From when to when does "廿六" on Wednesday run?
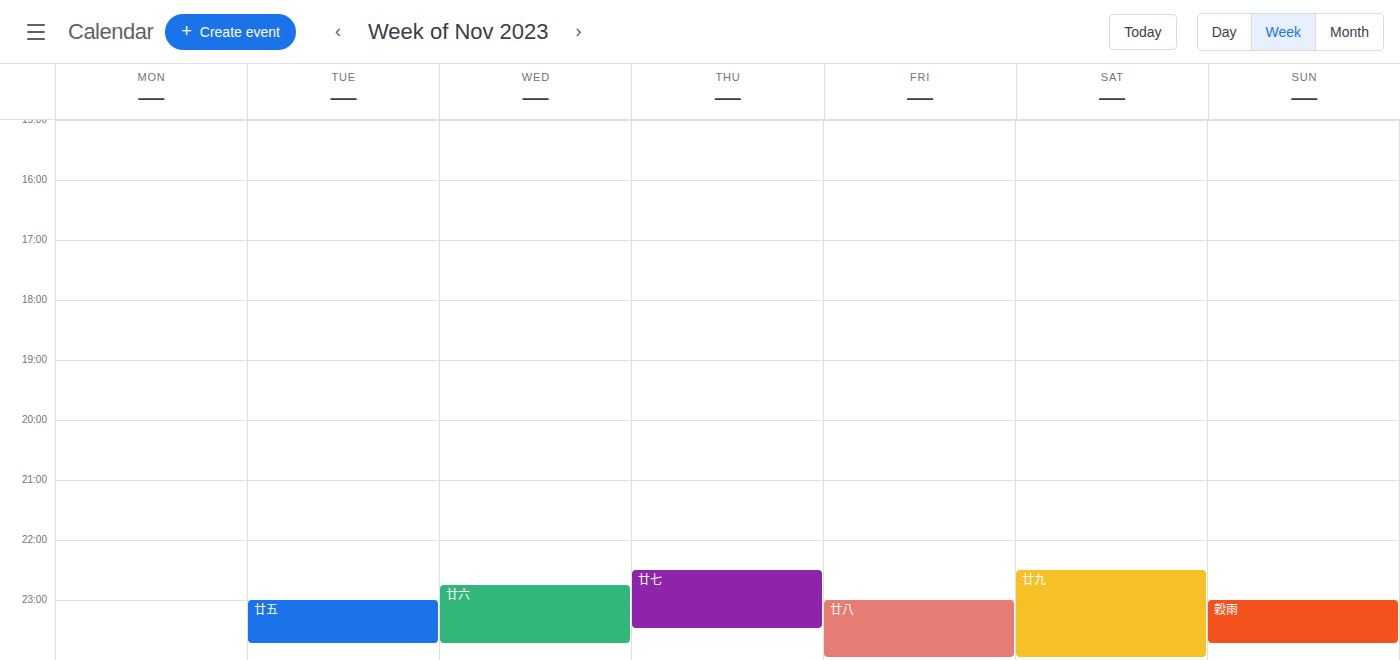
10:45 PM to 11:45 PM